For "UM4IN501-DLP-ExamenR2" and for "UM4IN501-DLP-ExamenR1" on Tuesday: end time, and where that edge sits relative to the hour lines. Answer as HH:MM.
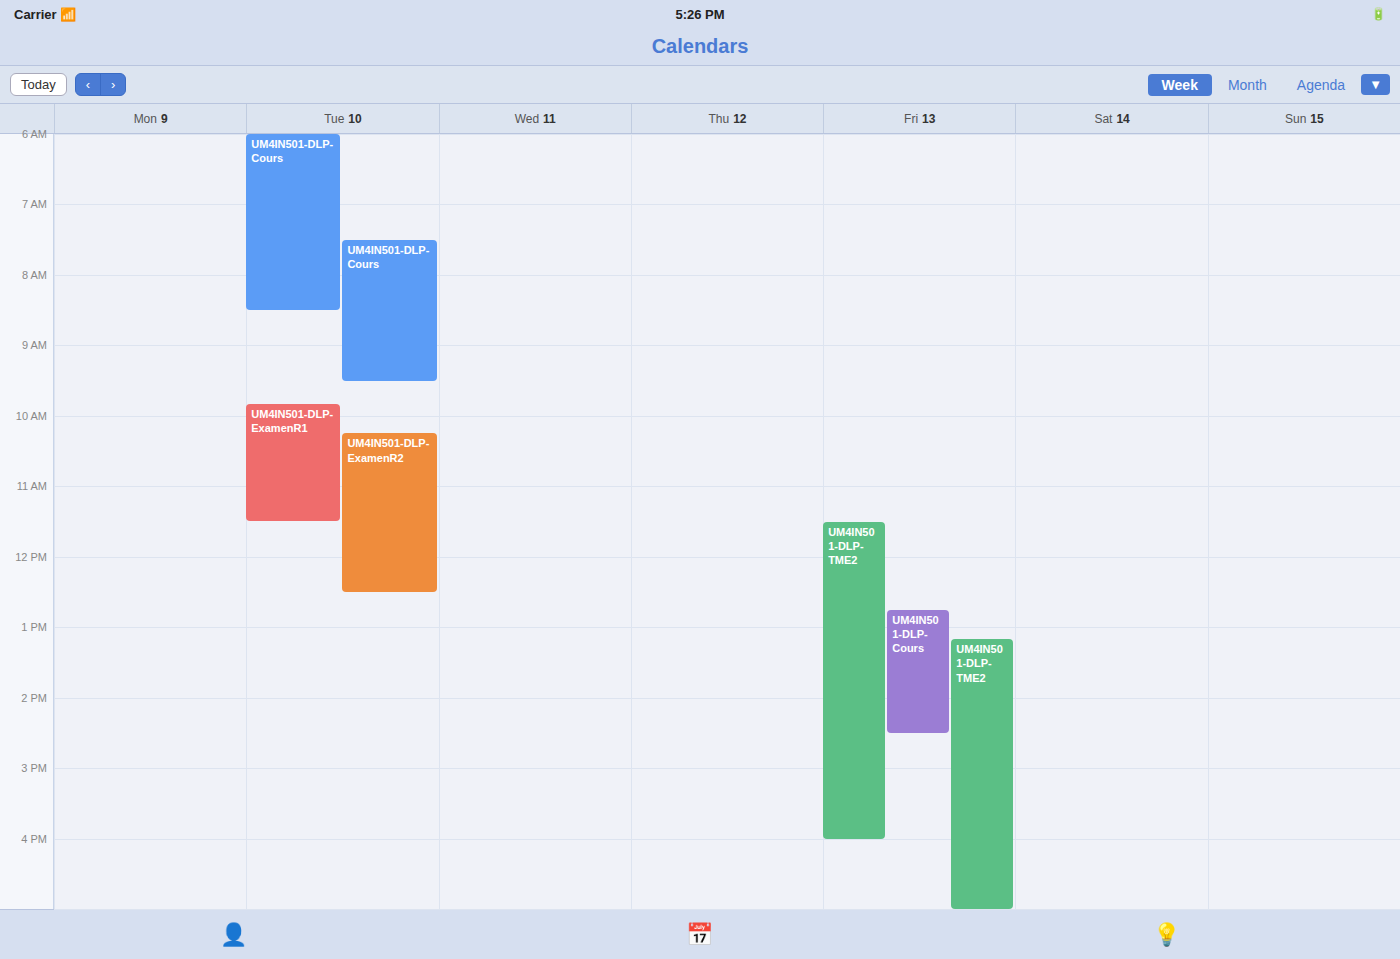
"UM4IN501-DLP-ExamenR2": 12:30, halfway between the 12:00 and 13:00 lines. "UM4IN501-DLP-ExamenR1": 11:30, halfway between the 11:00 and 12:00 lines.